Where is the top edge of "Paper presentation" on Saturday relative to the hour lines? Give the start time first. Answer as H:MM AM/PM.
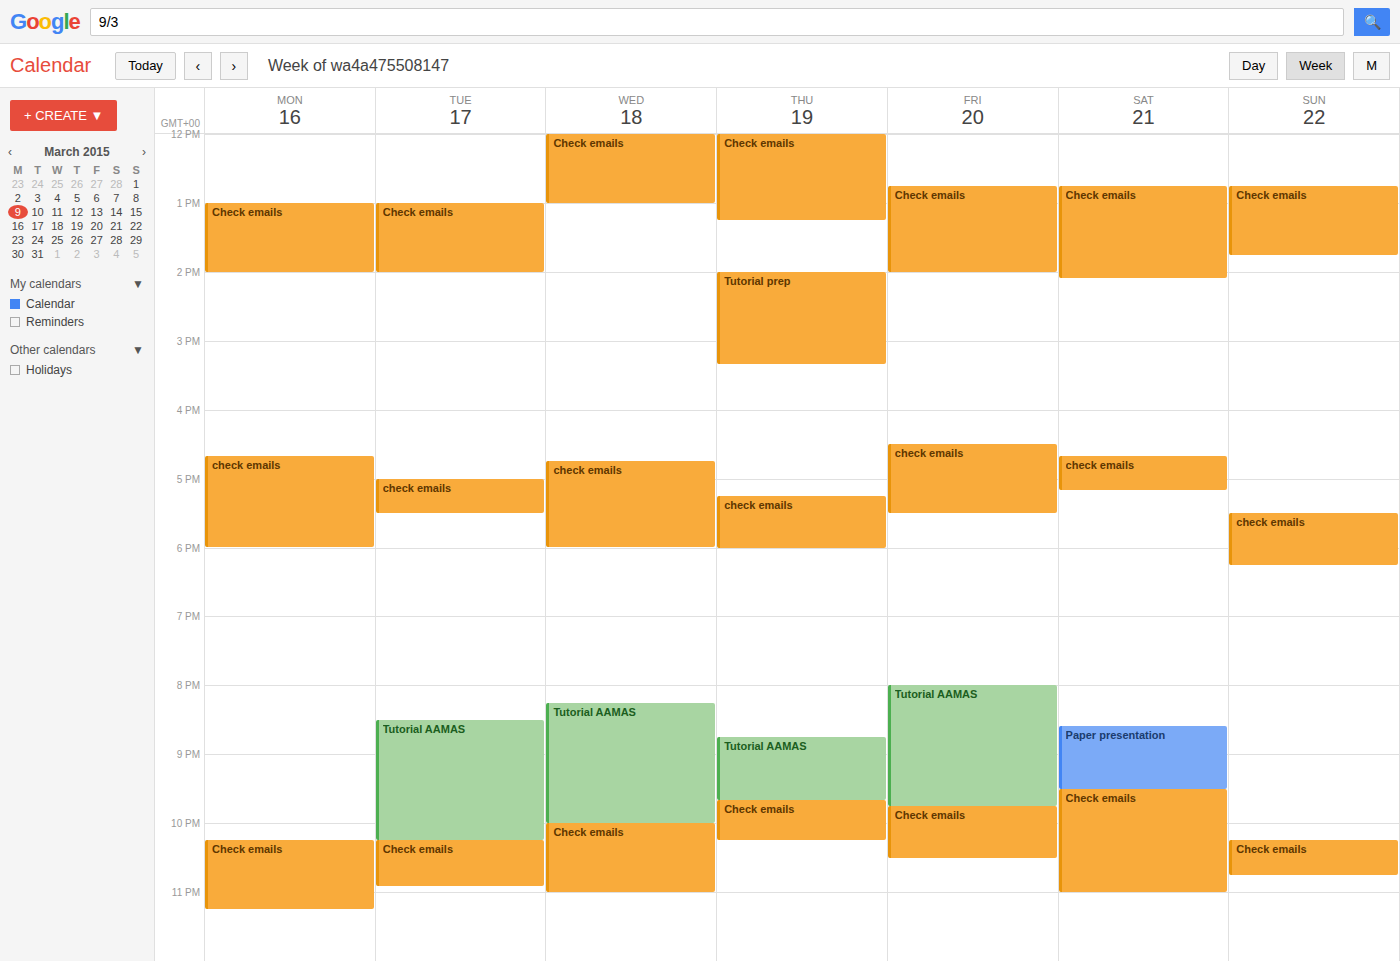
8:35 PM -- neither: 35 minutes below the 8 PM line and 25 minutes above the 9 PM line.